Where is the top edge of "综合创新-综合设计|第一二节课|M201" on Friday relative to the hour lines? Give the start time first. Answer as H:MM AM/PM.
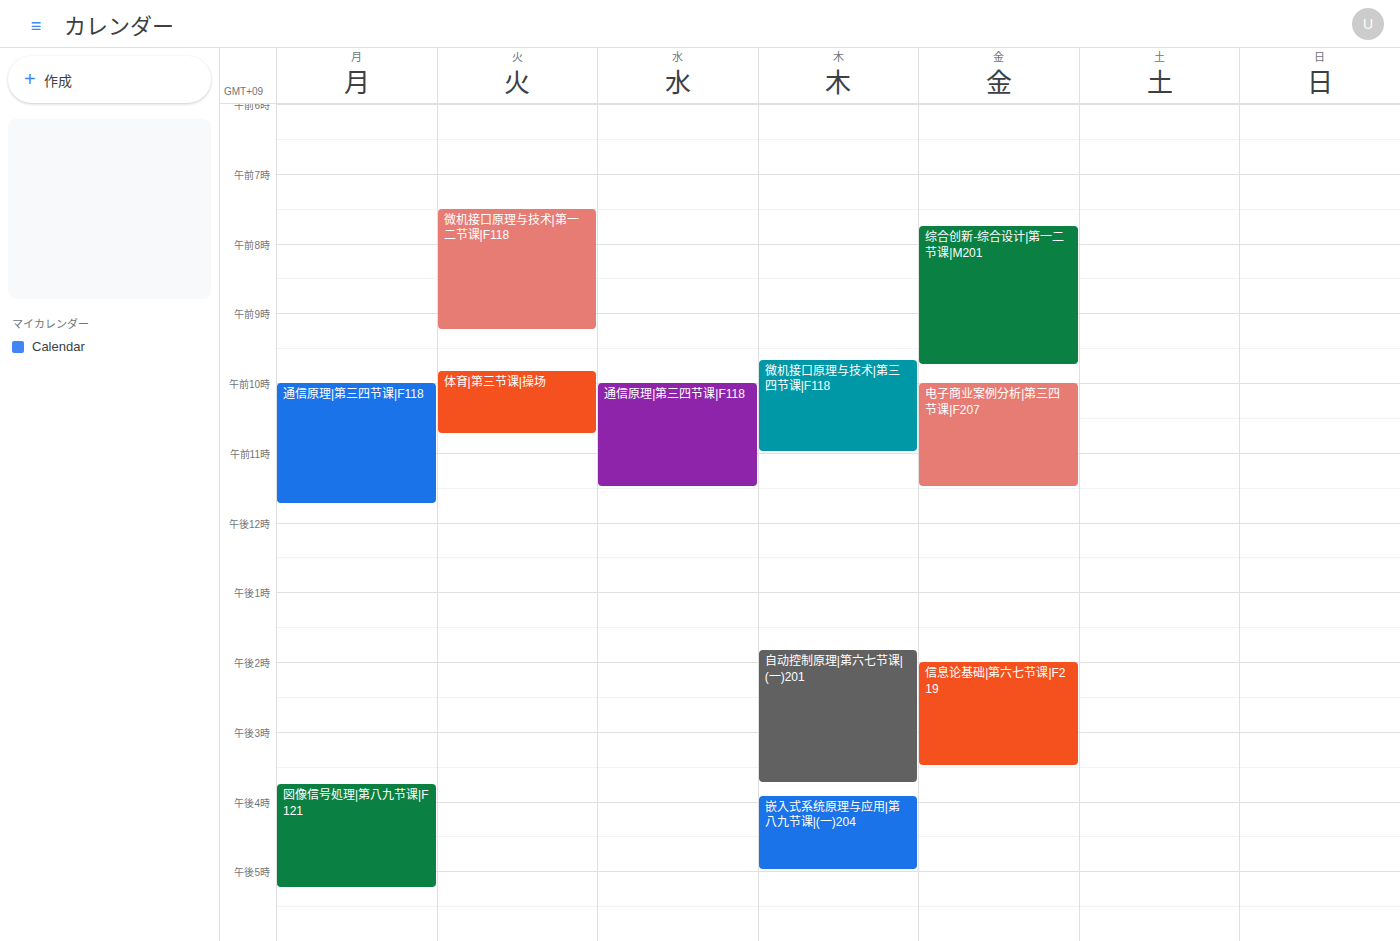
7:45 AM -- neither: three quarters of the way from the 7 AM line to the 8 AM line.